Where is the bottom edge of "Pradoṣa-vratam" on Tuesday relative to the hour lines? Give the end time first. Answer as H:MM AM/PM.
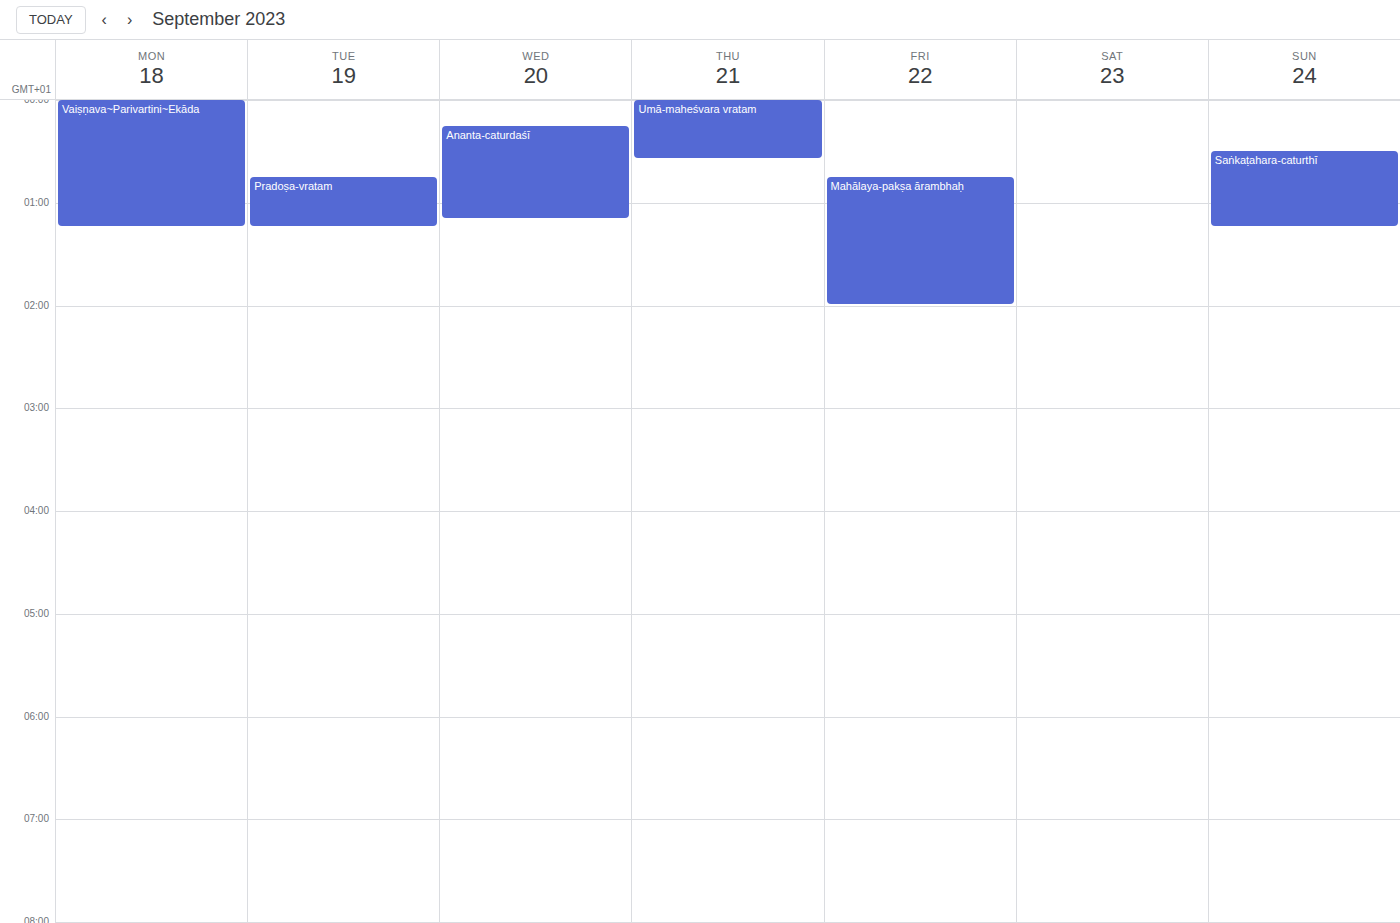
1:15 AM -- neither: a quarter of the way from the 1 AM line to the 2 AM line.